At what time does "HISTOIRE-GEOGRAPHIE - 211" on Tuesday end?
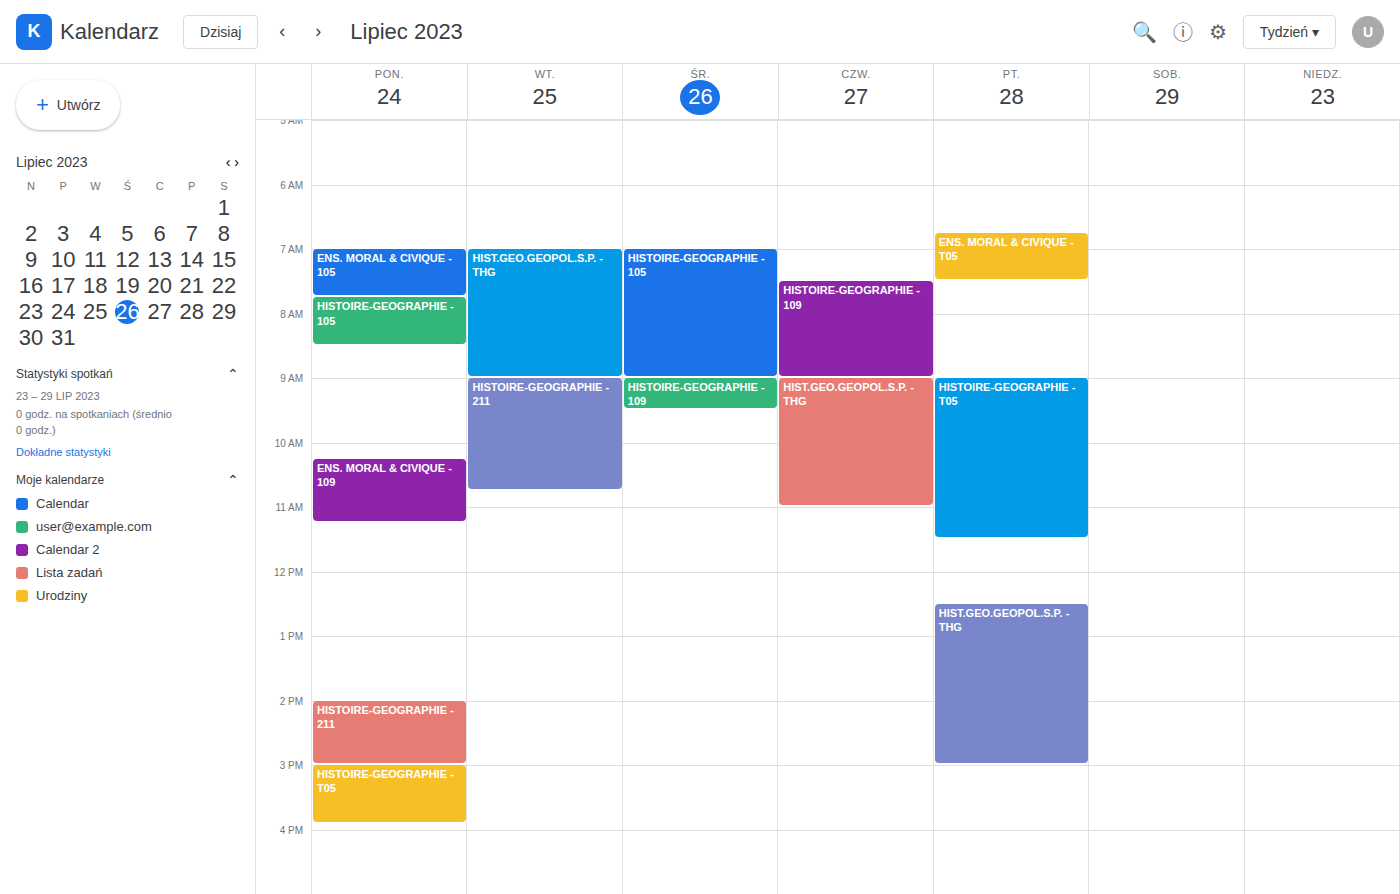
10:45